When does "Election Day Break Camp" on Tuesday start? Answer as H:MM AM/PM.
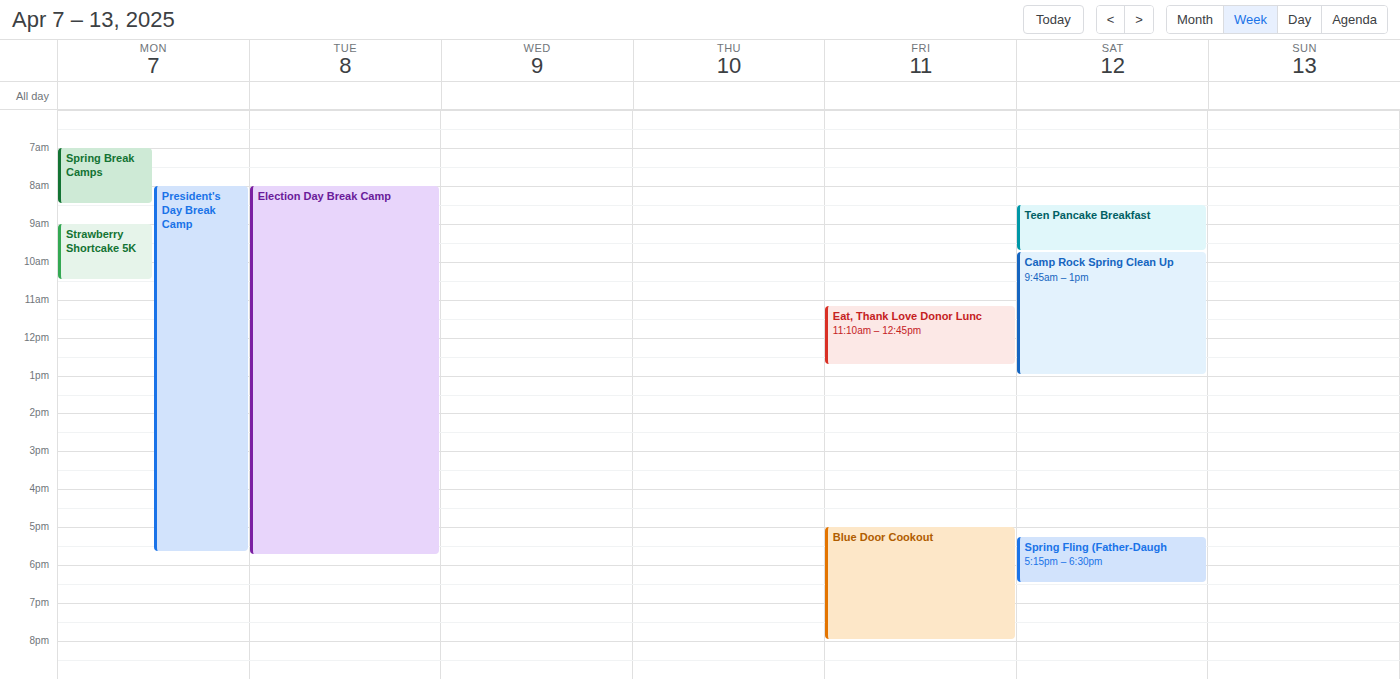
8:00 AM